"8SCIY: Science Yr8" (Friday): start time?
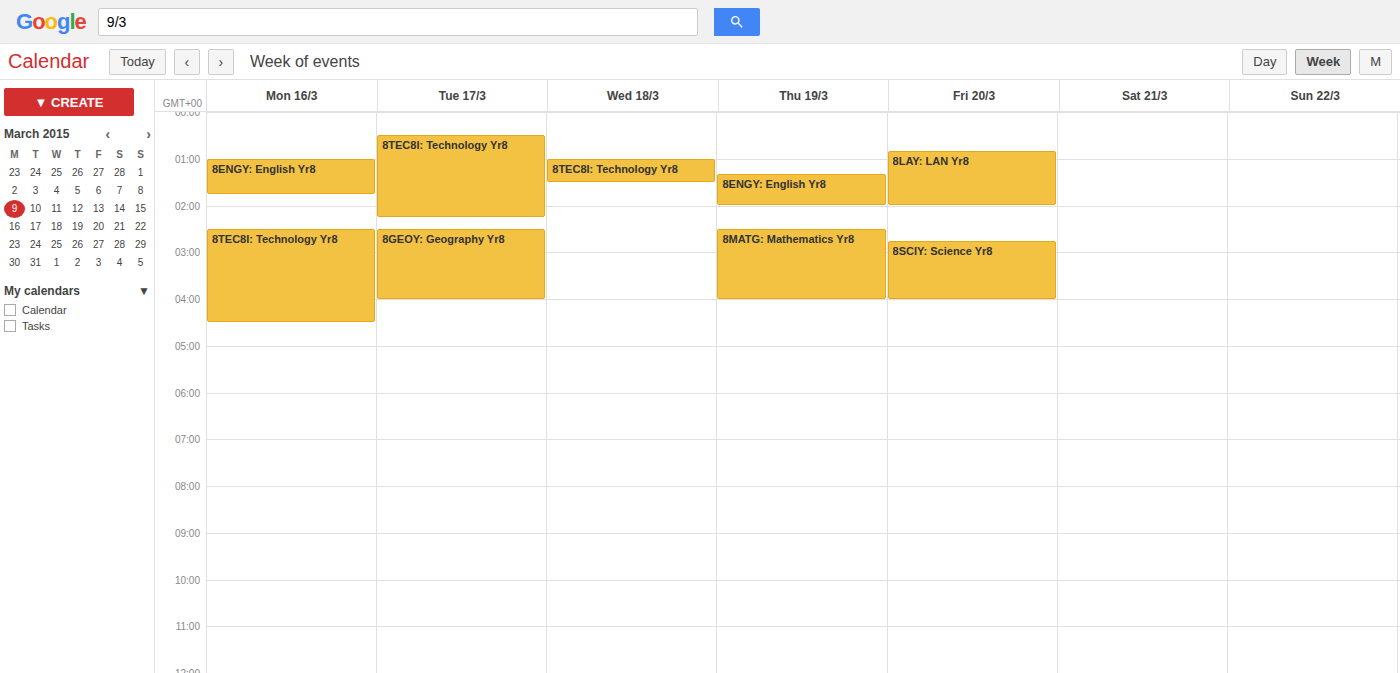
2:45 AM